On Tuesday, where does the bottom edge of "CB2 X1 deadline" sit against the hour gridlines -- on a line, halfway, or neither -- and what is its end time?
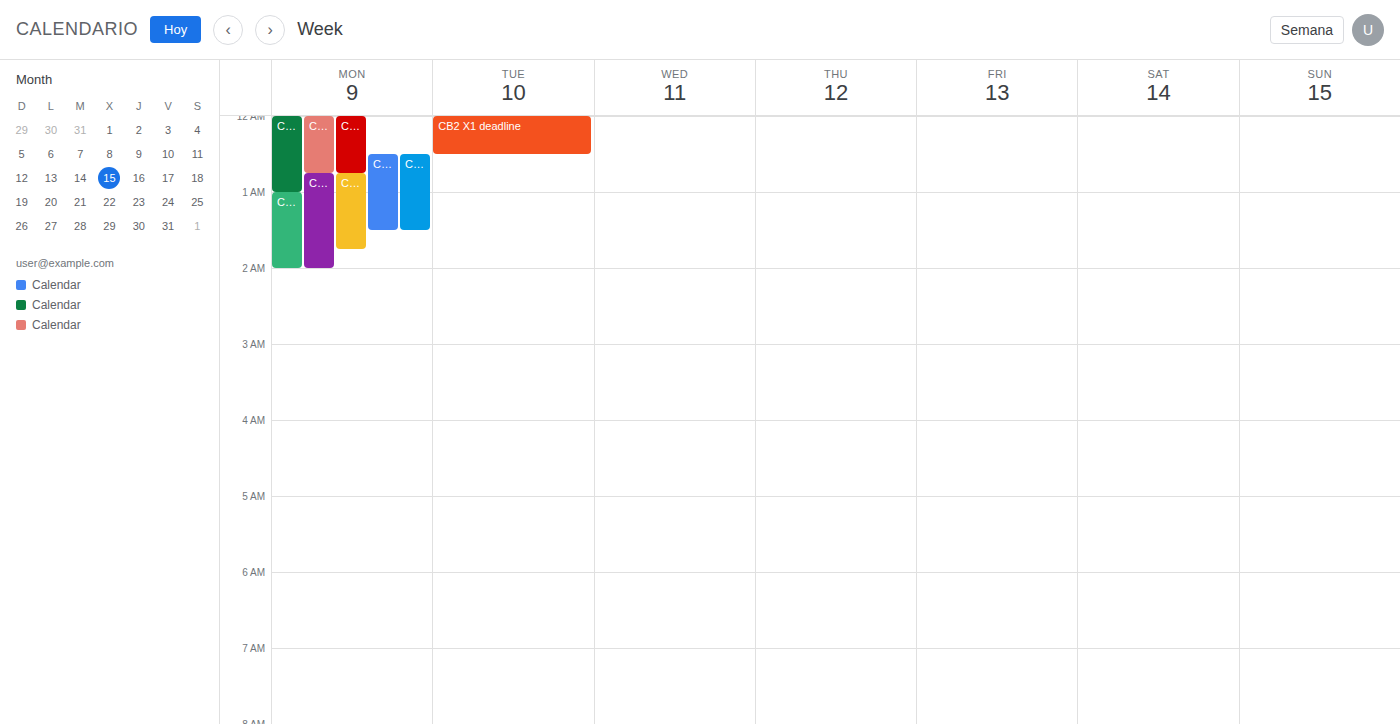
12:30 AM -- halfway between the 12 AM and 1 AM lines.